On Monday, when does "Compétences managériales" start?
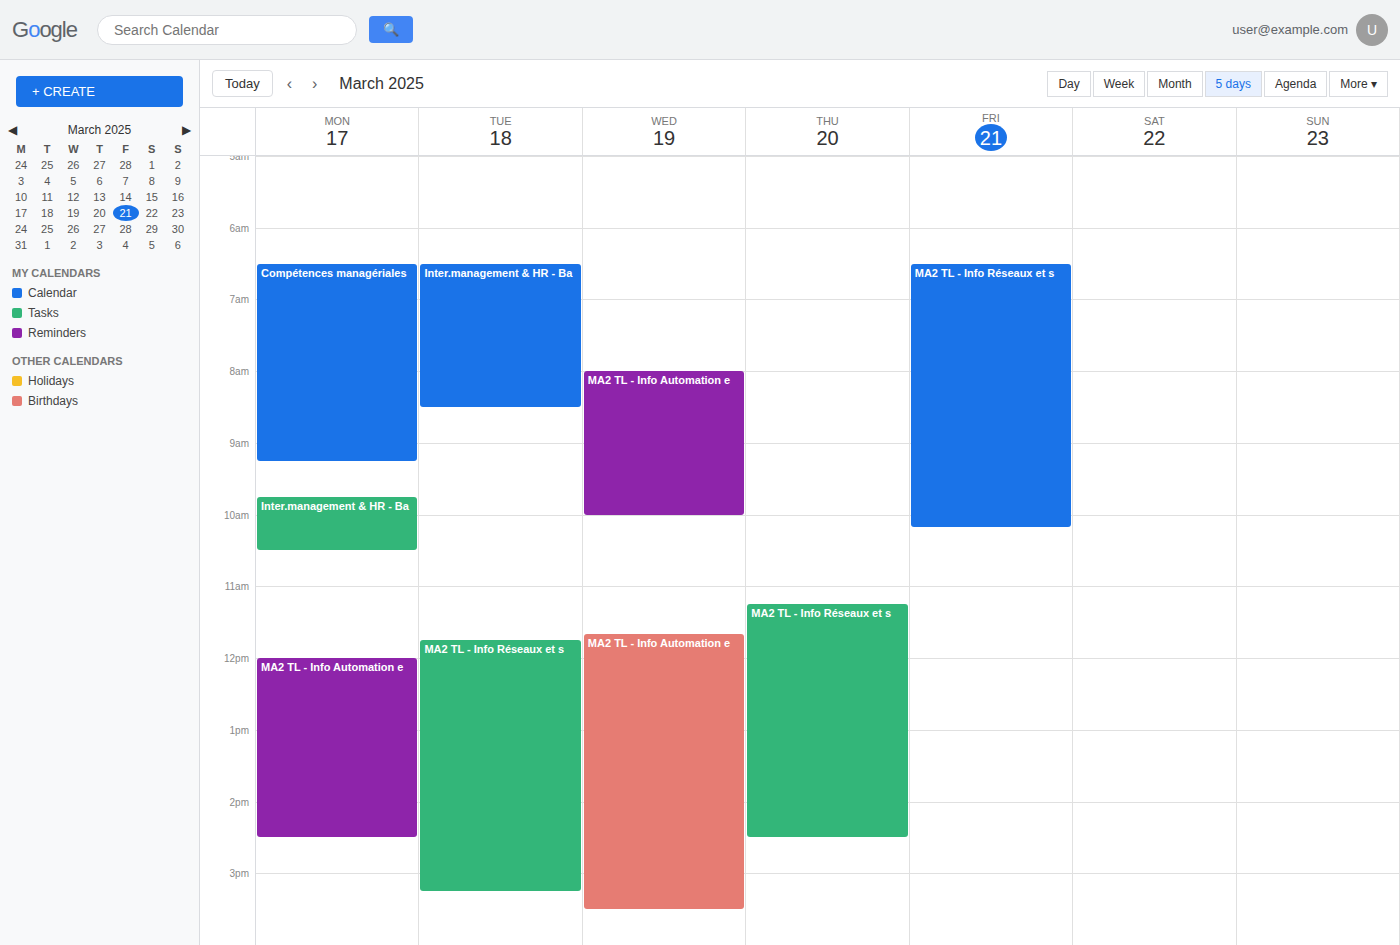
6:30 AM